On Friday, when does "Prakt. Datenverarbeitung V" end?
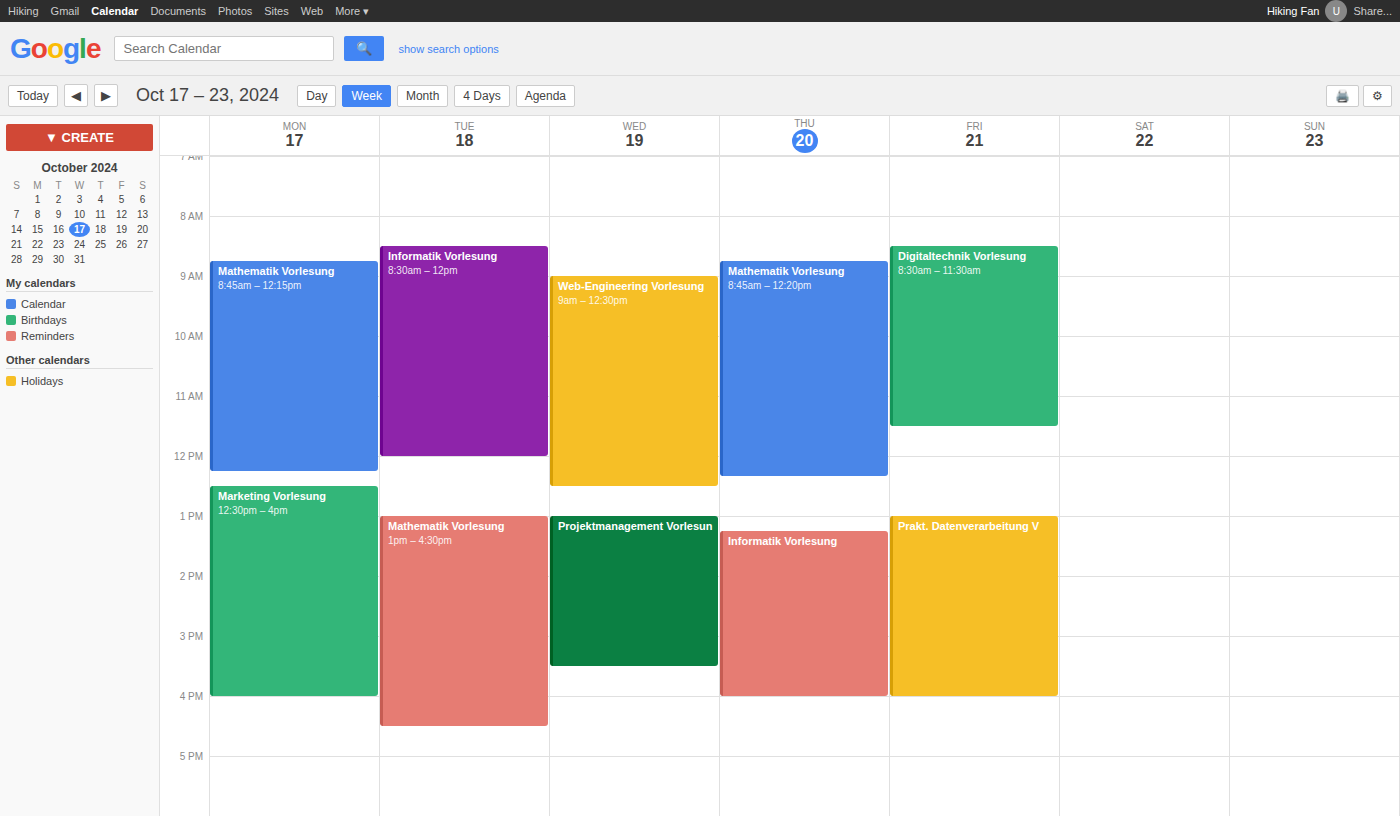
4:00 PM